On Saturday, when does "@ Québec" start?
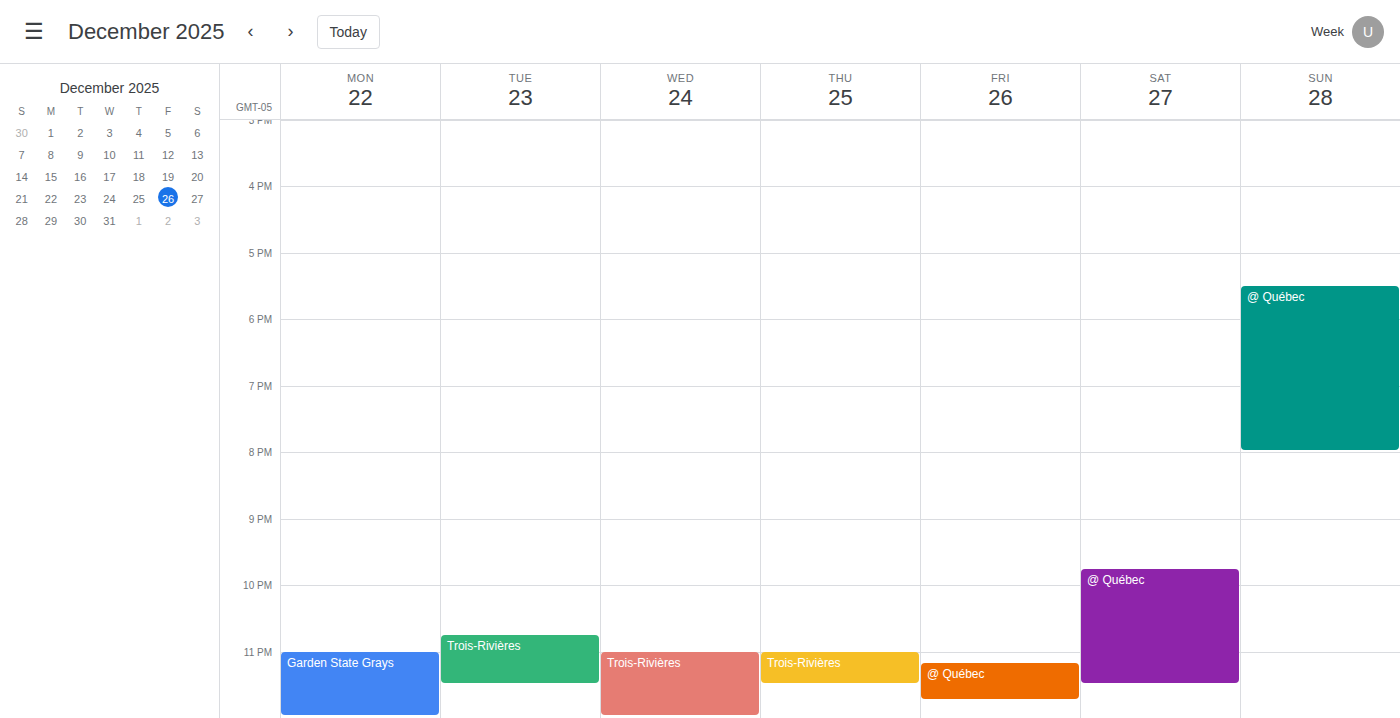
9:45 PM